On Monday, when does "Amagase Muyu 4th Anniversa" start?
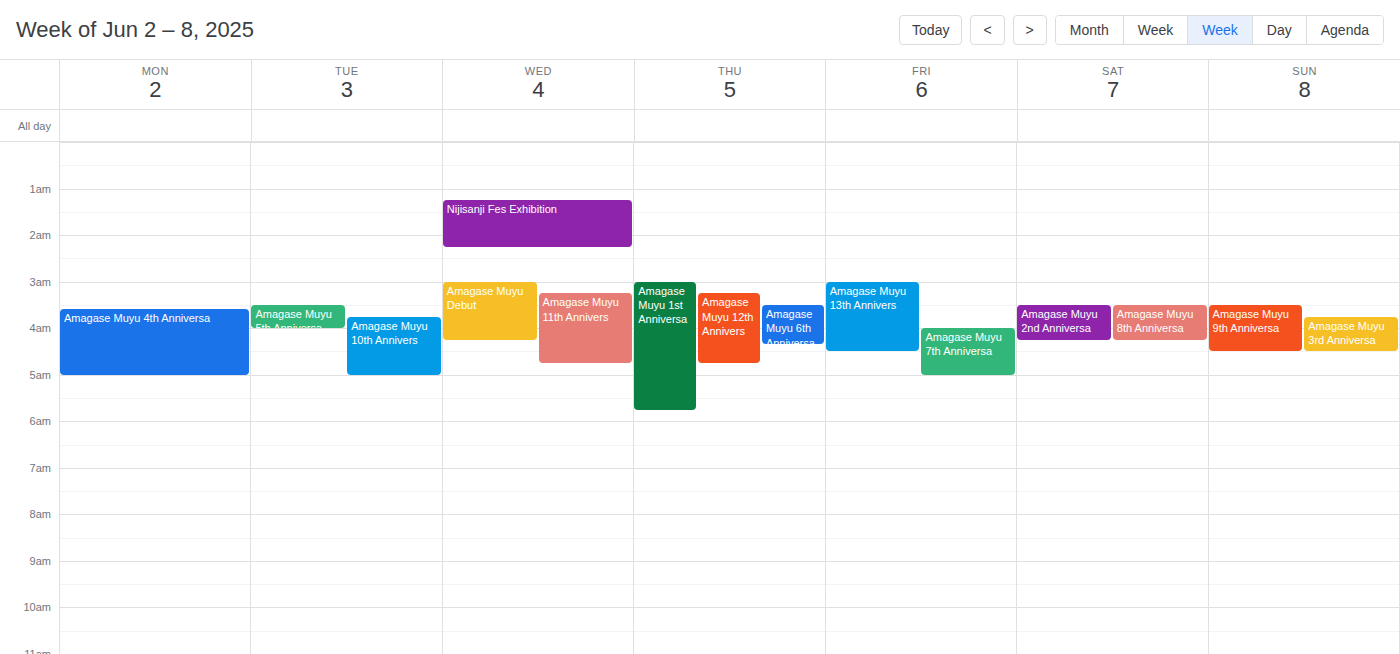
3:35 AM